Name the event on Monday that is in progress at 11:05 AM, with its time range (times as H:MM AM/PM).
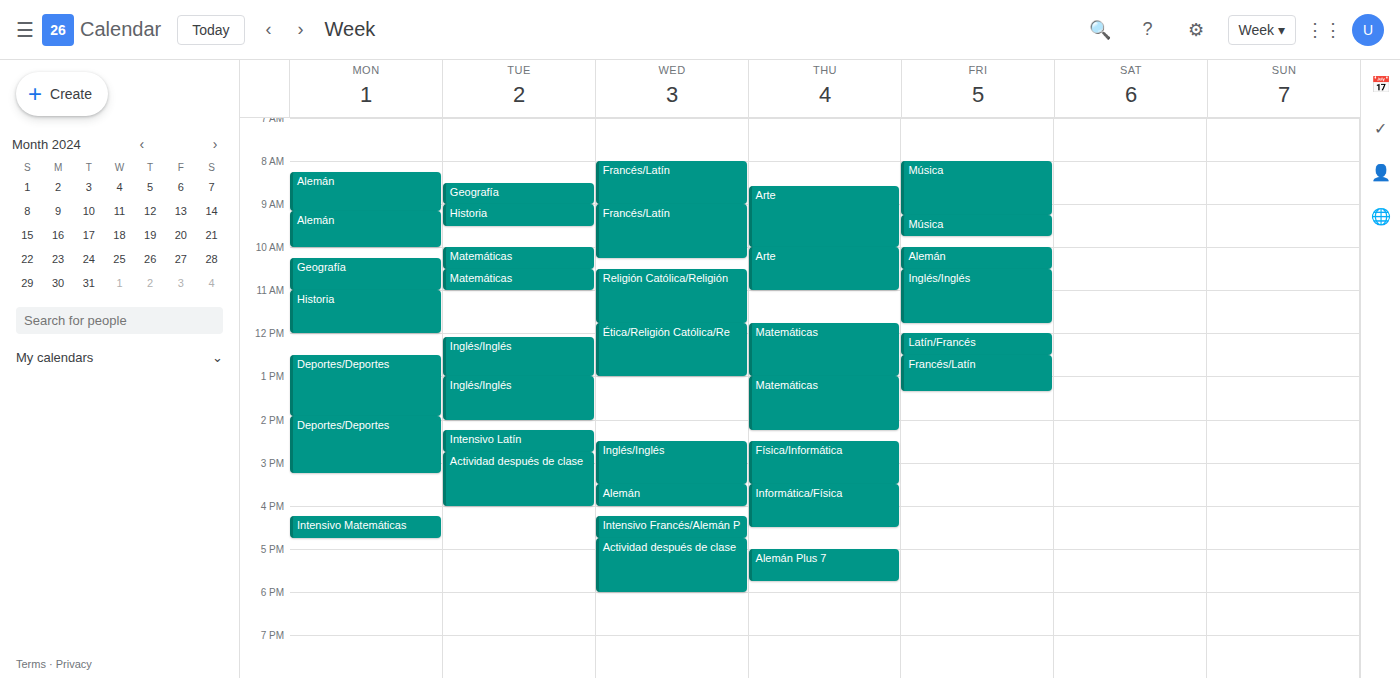
"Historia", 11:00 AM to 12:00 PM